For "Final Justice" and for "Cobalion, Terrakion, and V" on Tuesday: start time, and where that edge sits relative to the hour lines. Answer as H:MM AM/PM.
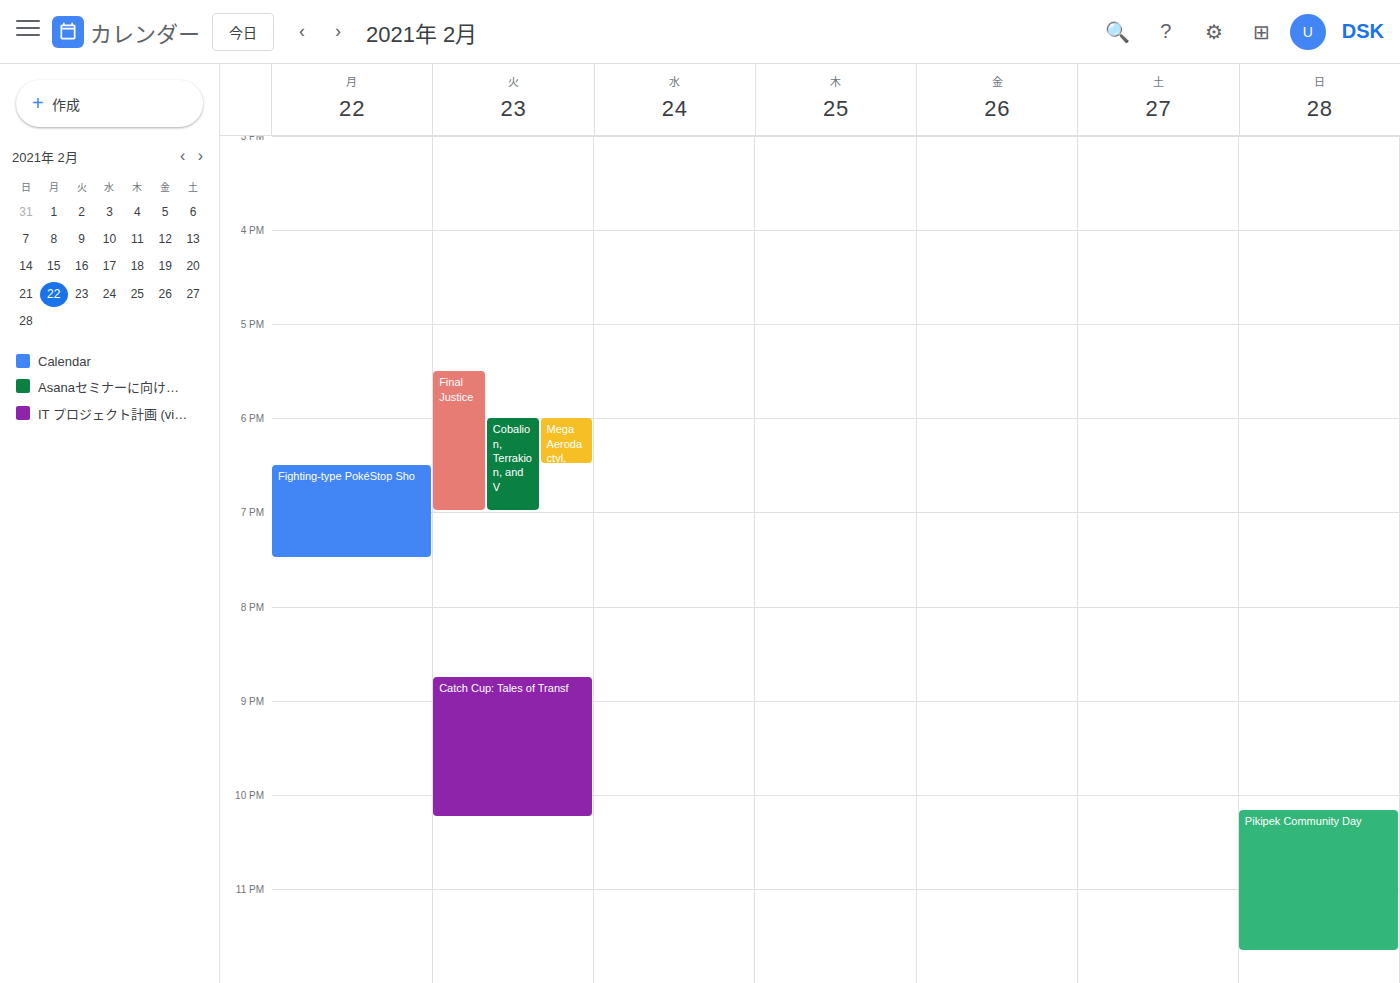
"Final Justice": 5:30 PM, halfway between the 5 PM and 6 PM lines. "Cobalion, Terrakion, and V": 6:00 PM, exactly on the 6 PM line.